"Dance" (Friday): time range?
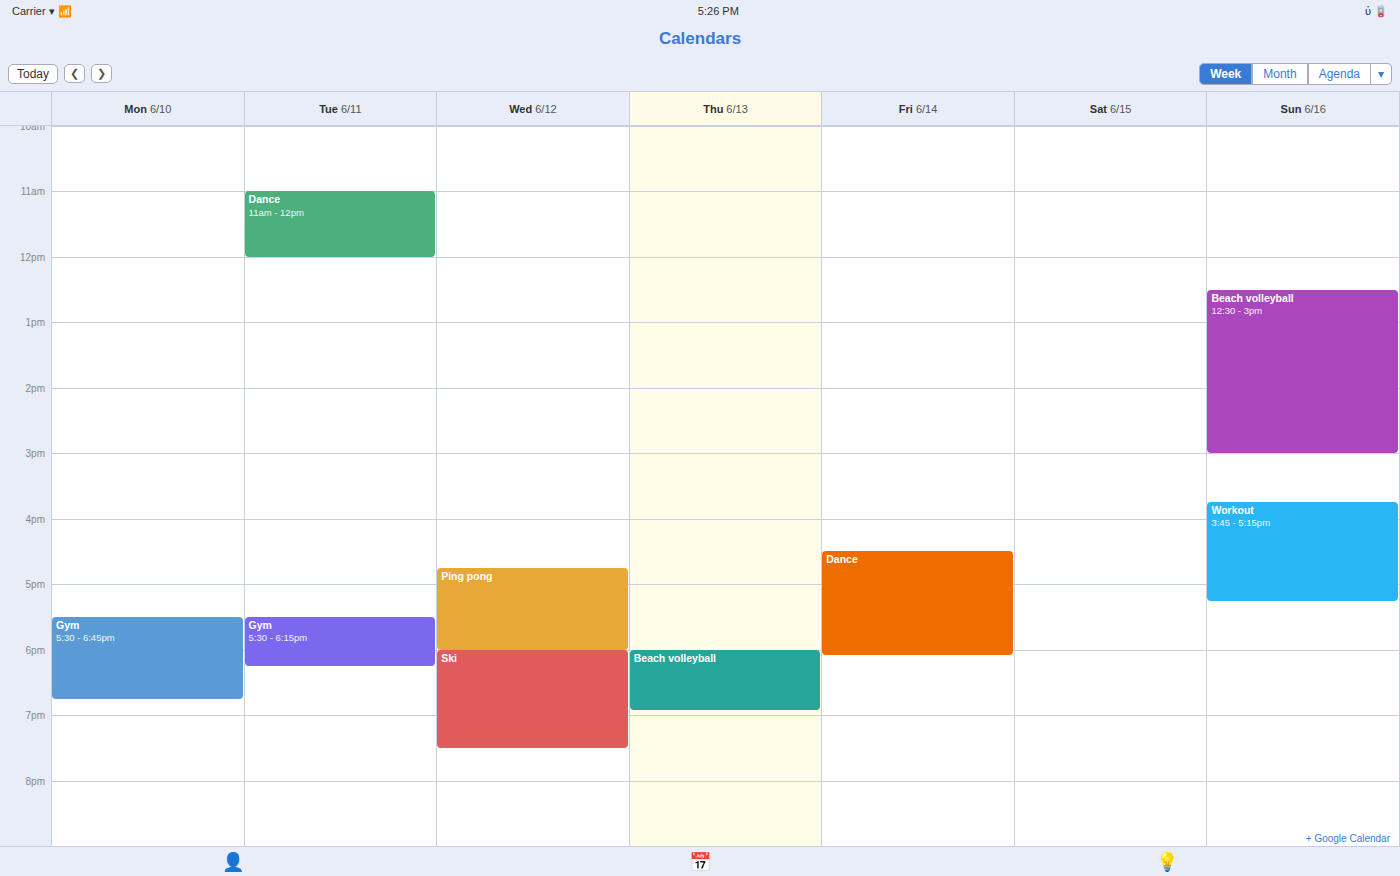
4:30 PM to 6:05 PM